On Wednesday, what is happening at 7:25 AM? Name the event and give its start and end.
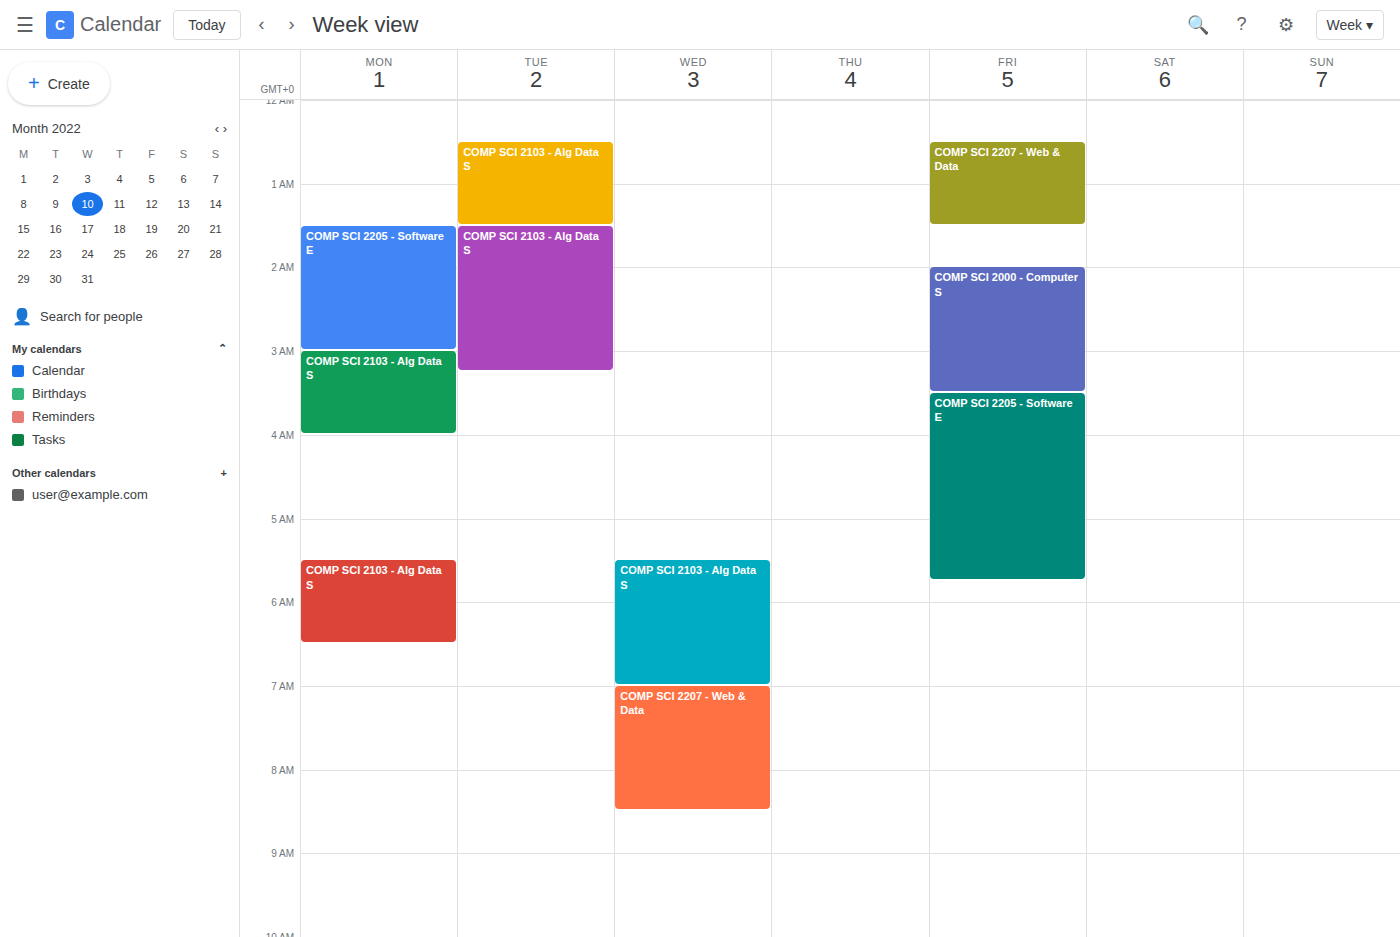
"COMP SCI 2207 - Web & Data", 7:00 AM to 8:30 AM